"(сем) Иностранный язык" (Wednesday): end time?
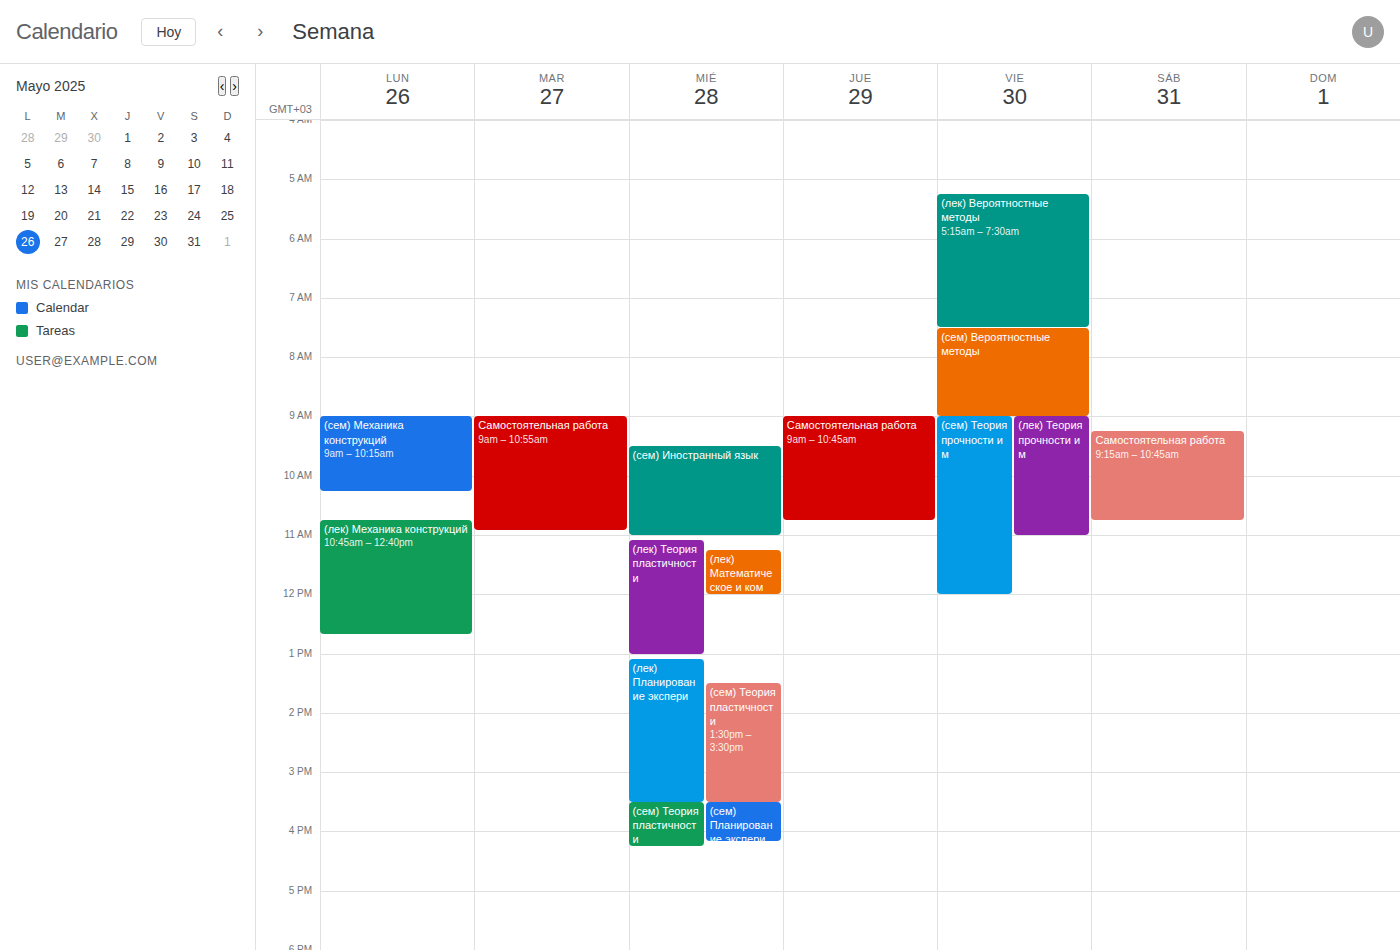
11:00 AM